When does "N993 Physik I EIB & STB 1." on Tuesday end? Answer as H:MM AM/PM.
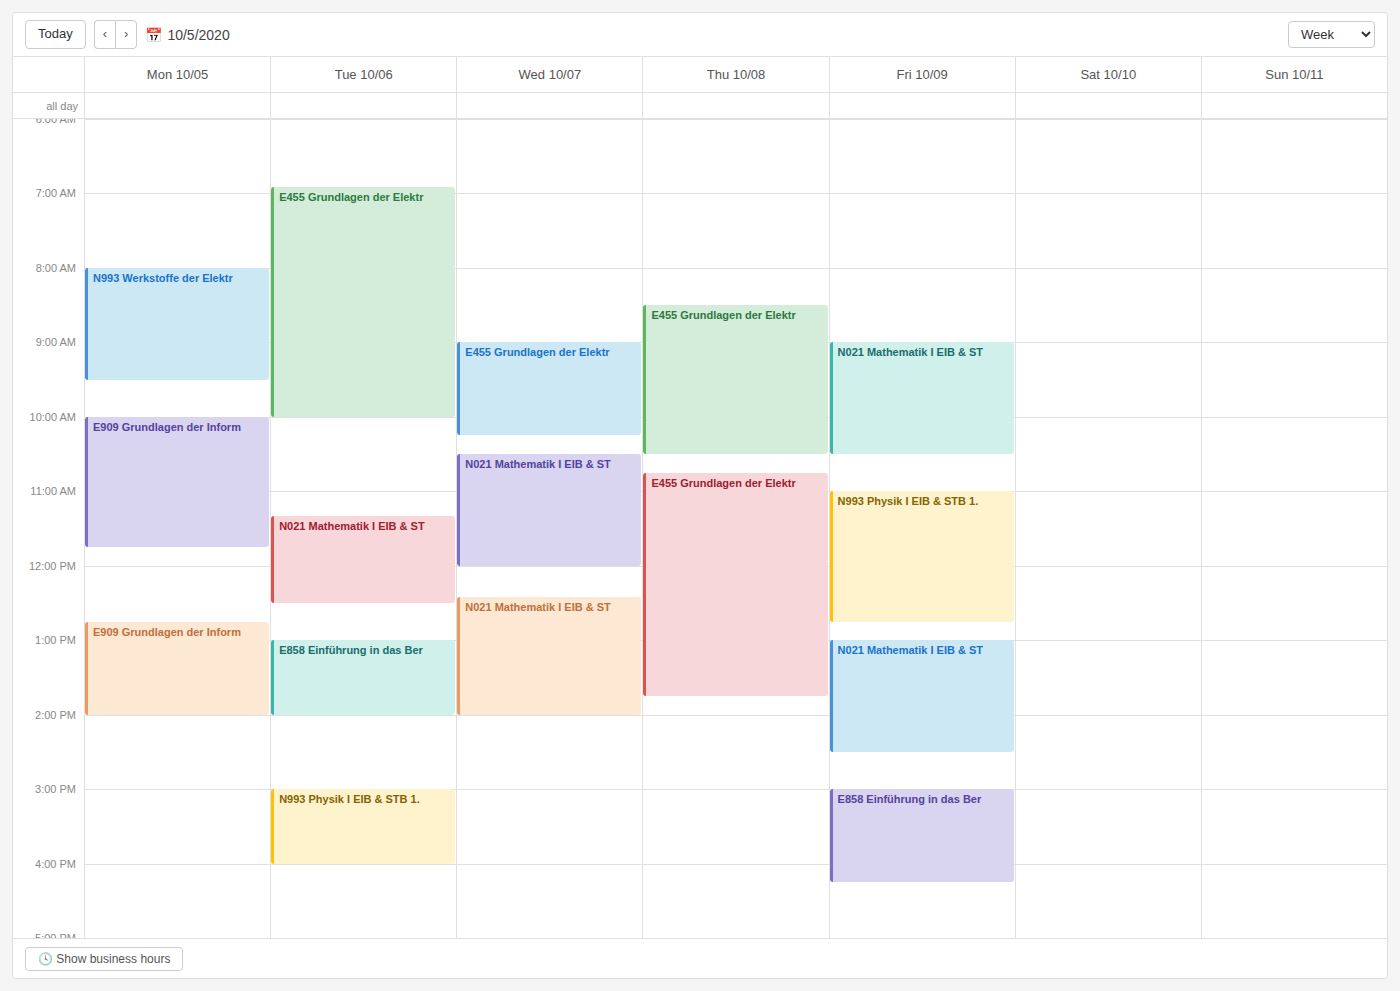
4:00 PM